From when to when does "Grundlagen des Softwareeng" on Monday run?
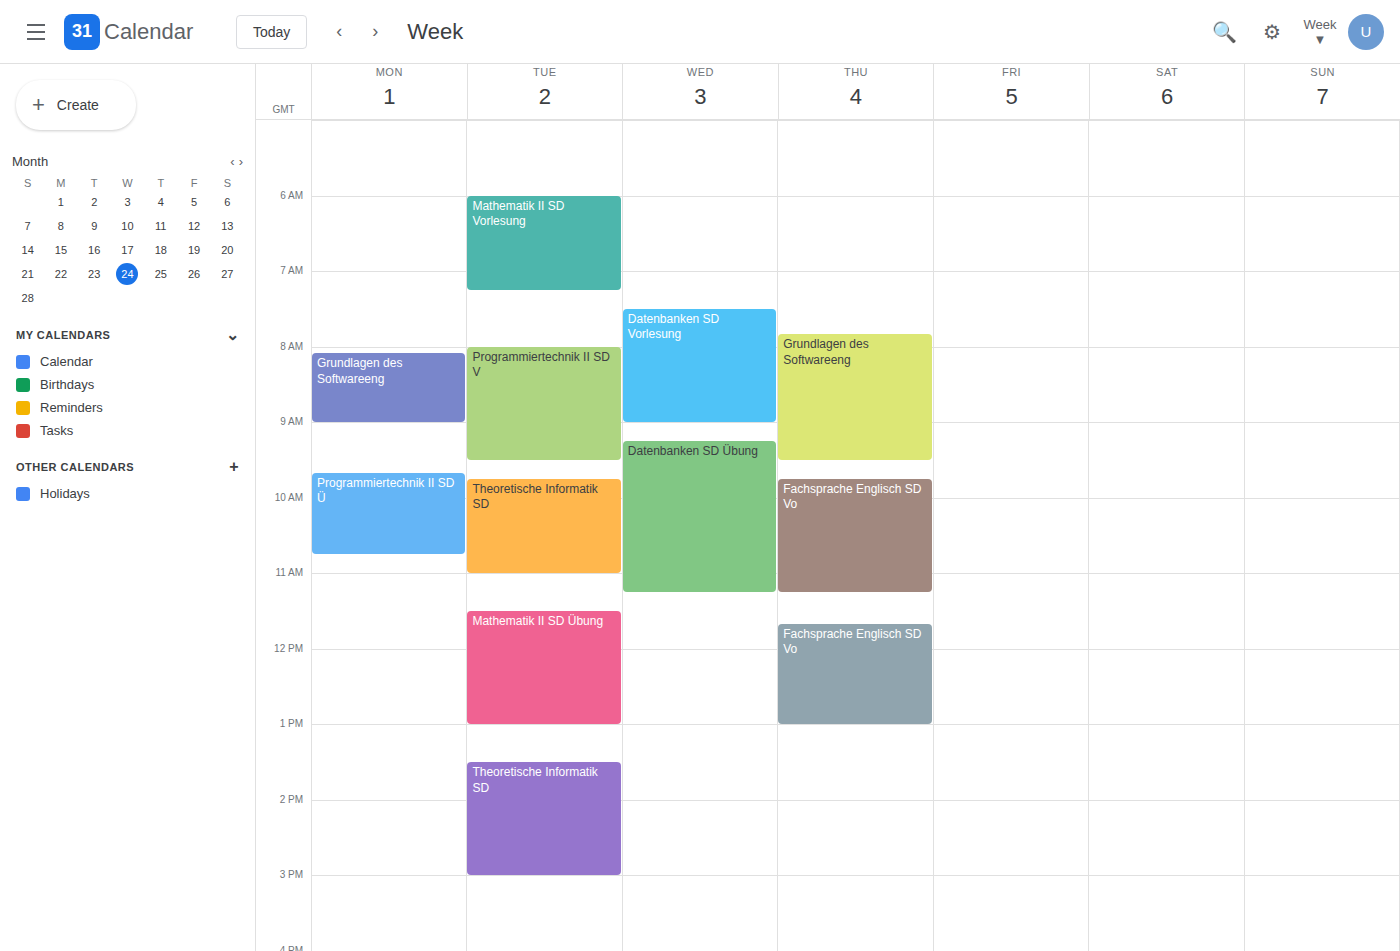
8:05 AM to 9:00 AM